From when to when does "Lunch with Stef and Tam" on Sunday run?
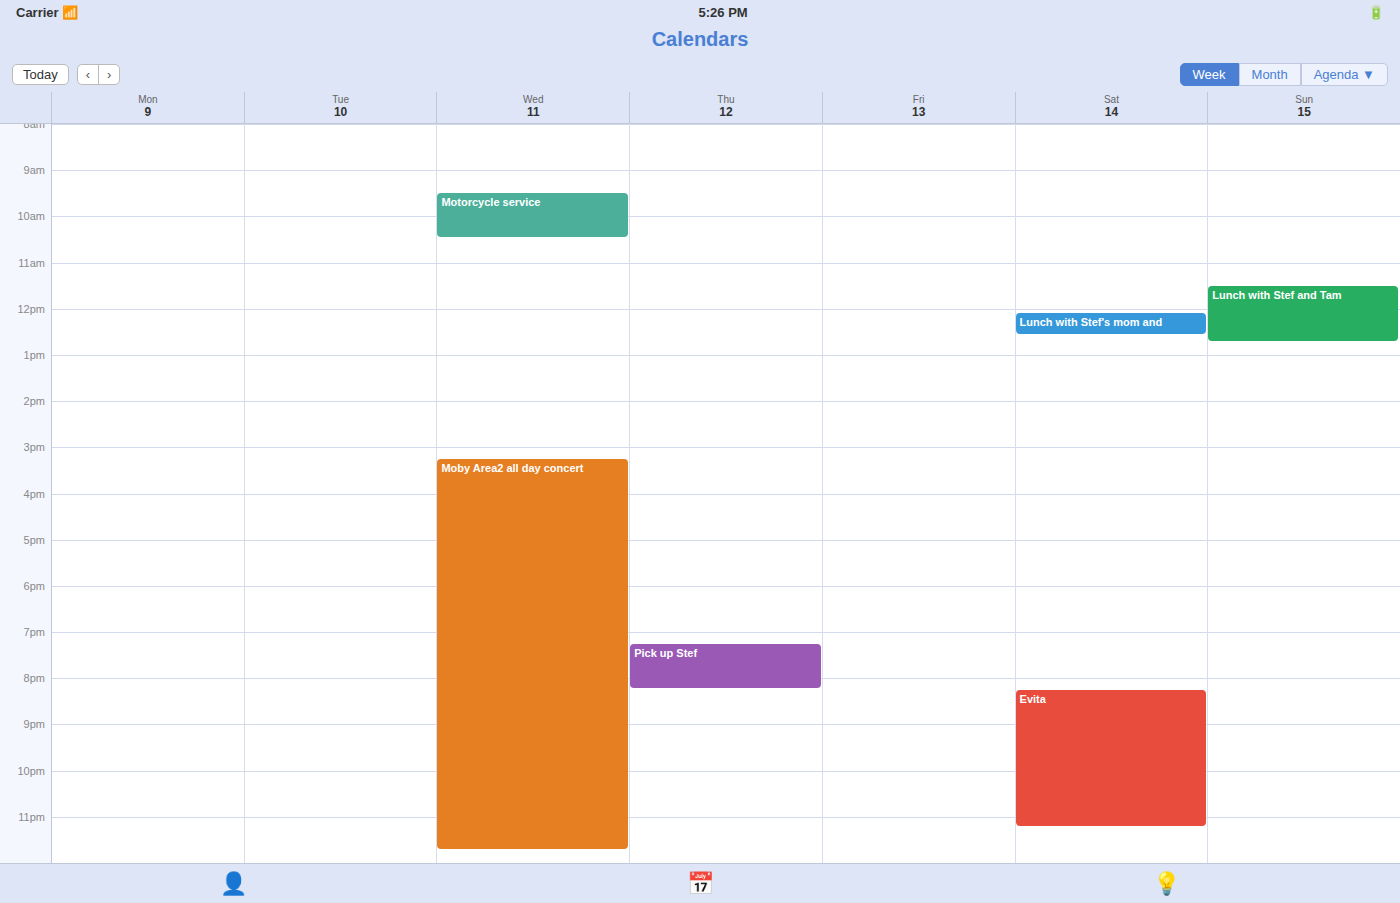
11:30 AM to 12:45 PM